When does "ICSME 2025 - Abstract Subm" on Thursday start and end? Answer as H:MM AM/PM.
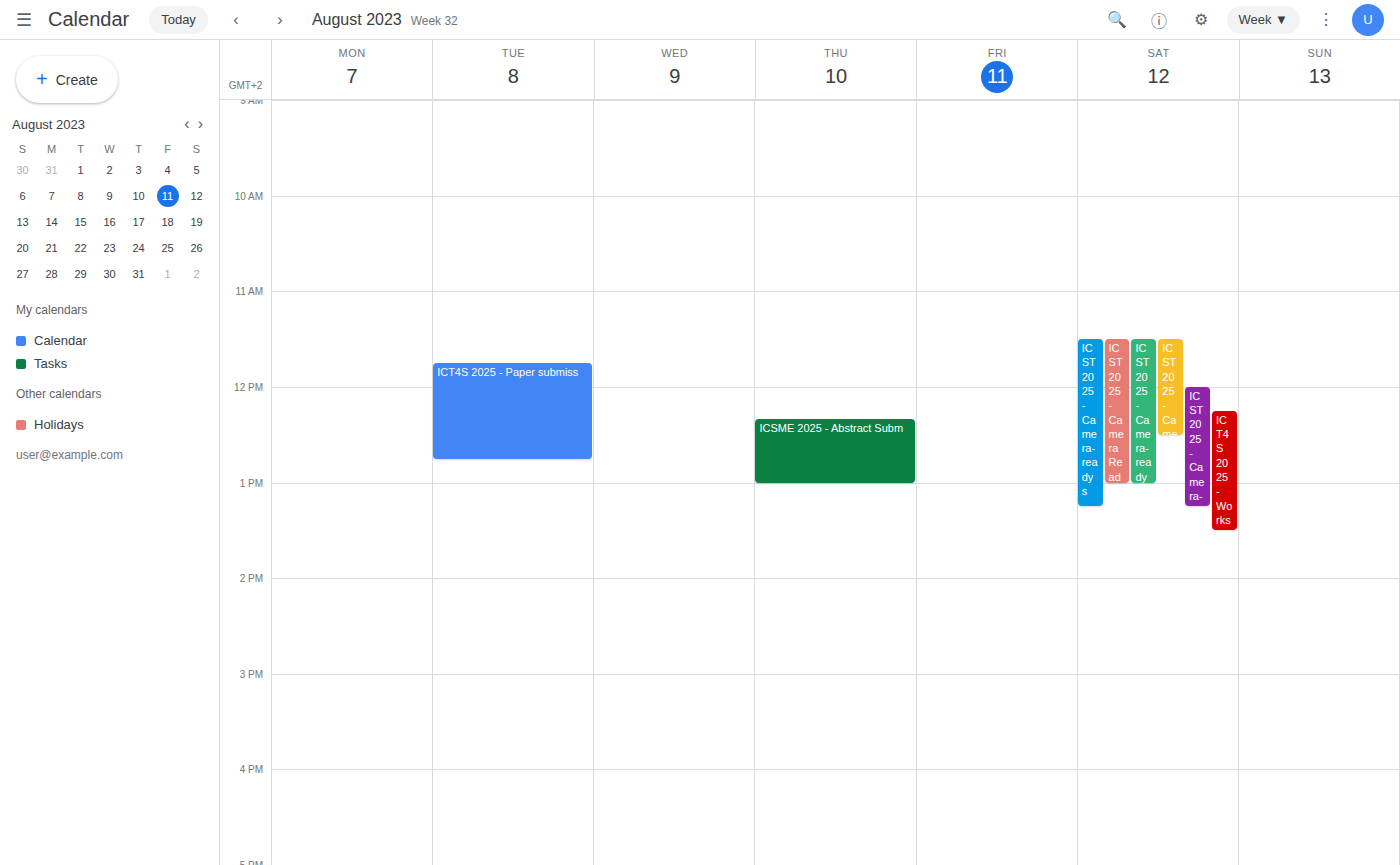
12:20 PM to 1:00 PM